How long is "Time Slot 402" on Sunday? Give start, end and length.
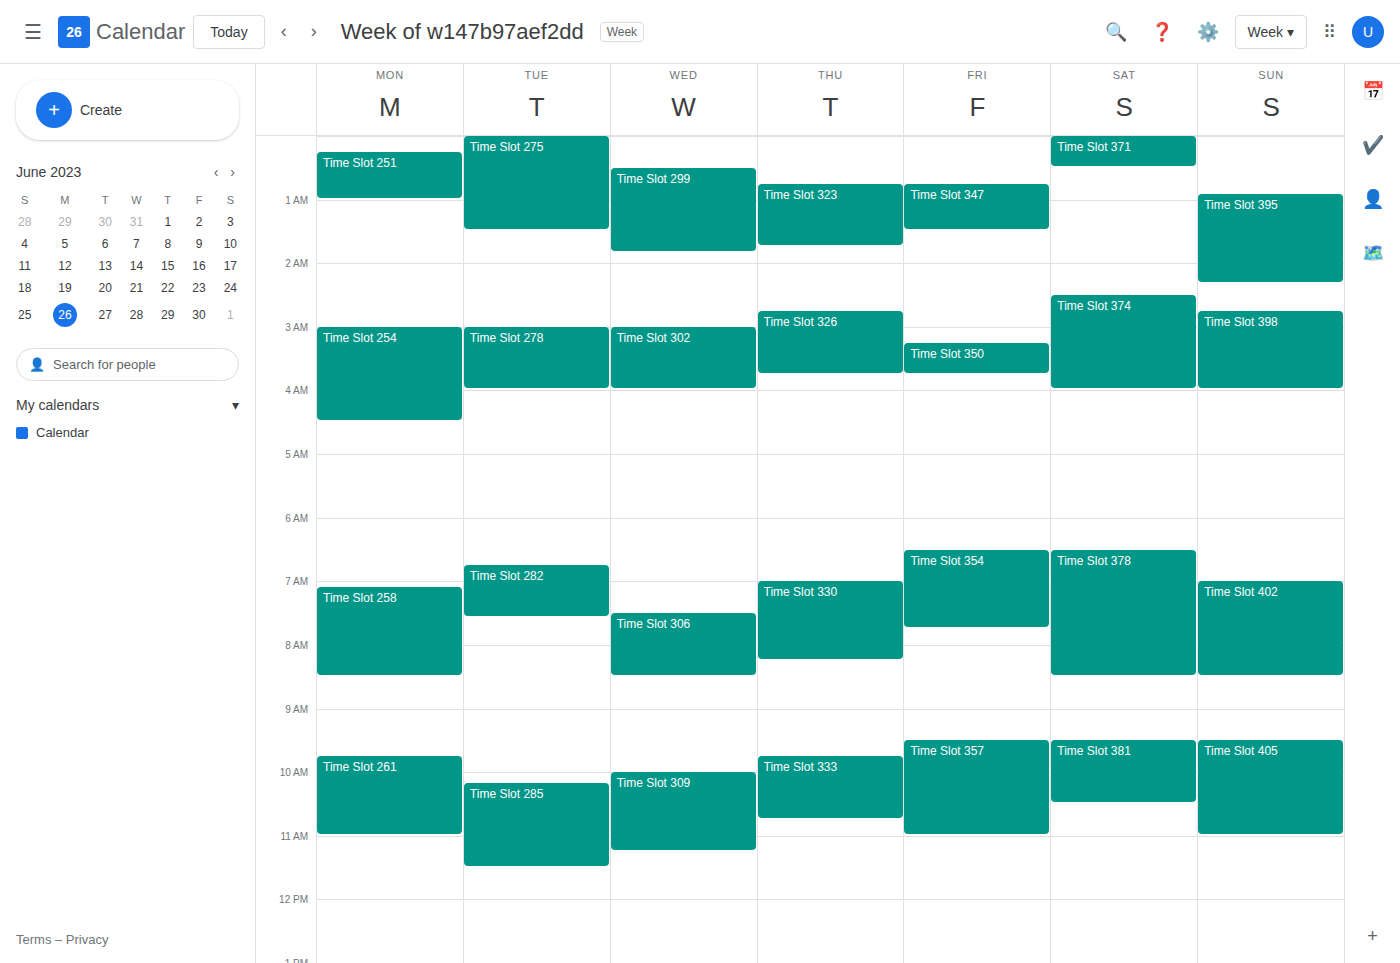
7:00 AM to 8:30 AM, 1 hour 30 minutes